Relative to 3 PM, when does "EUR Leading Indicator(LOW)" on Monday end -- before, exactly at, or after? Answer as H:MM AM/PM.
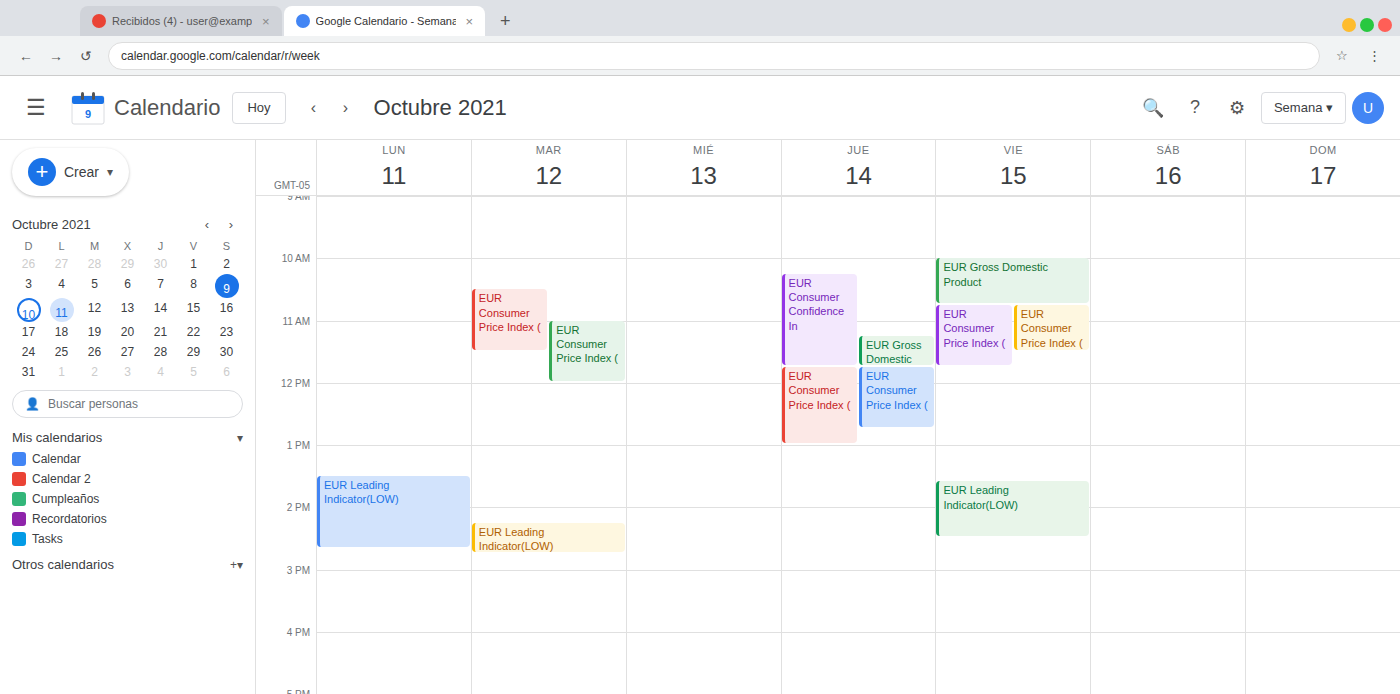
2:40 PM -- before 3 PM, 20 minutes above the 3 PM line.